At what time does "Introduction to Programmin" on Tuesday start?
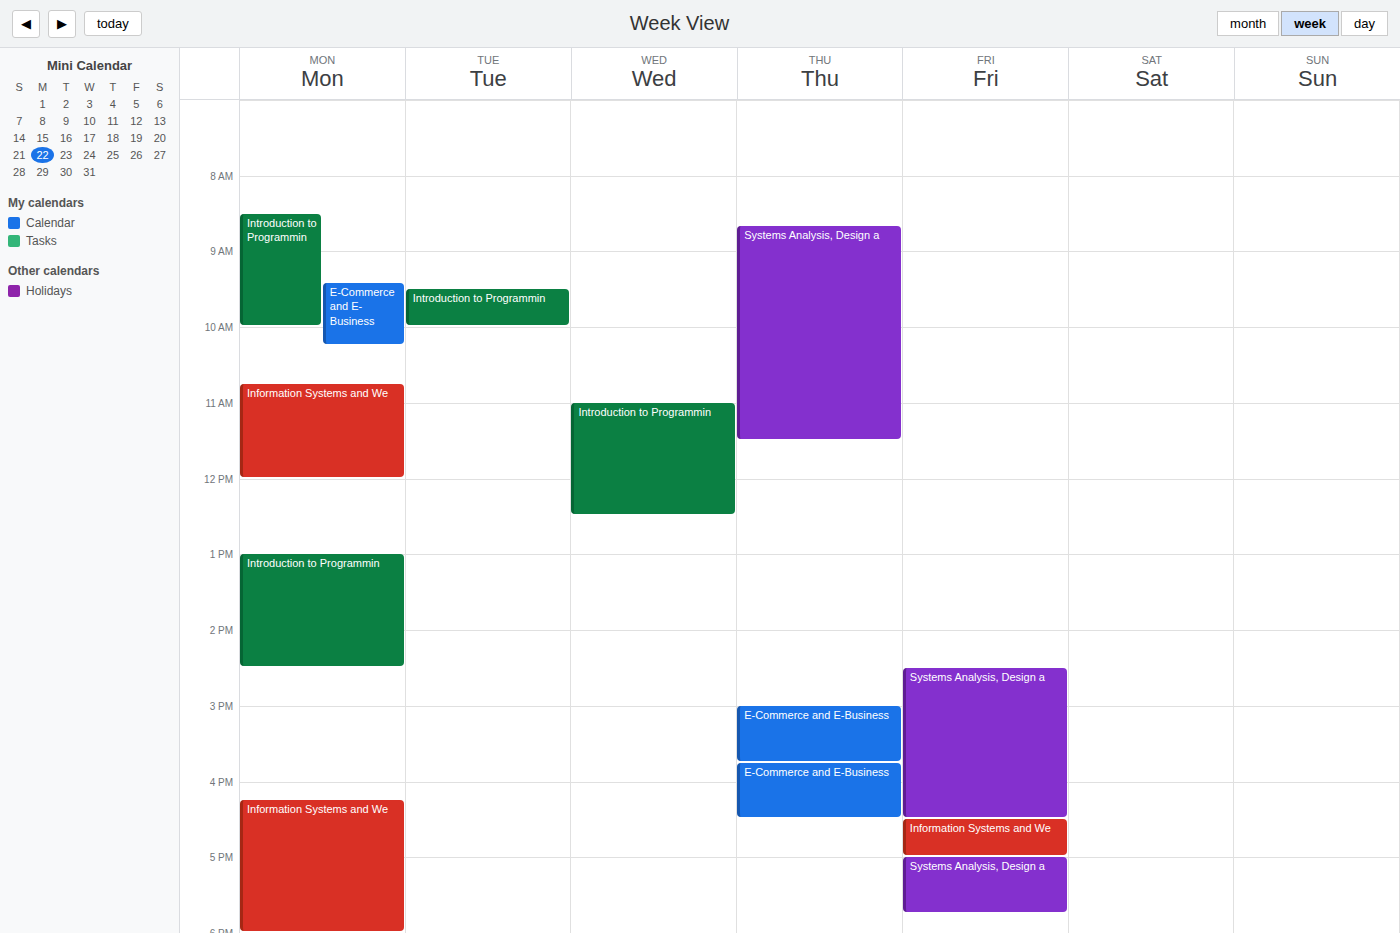
9:30 AM